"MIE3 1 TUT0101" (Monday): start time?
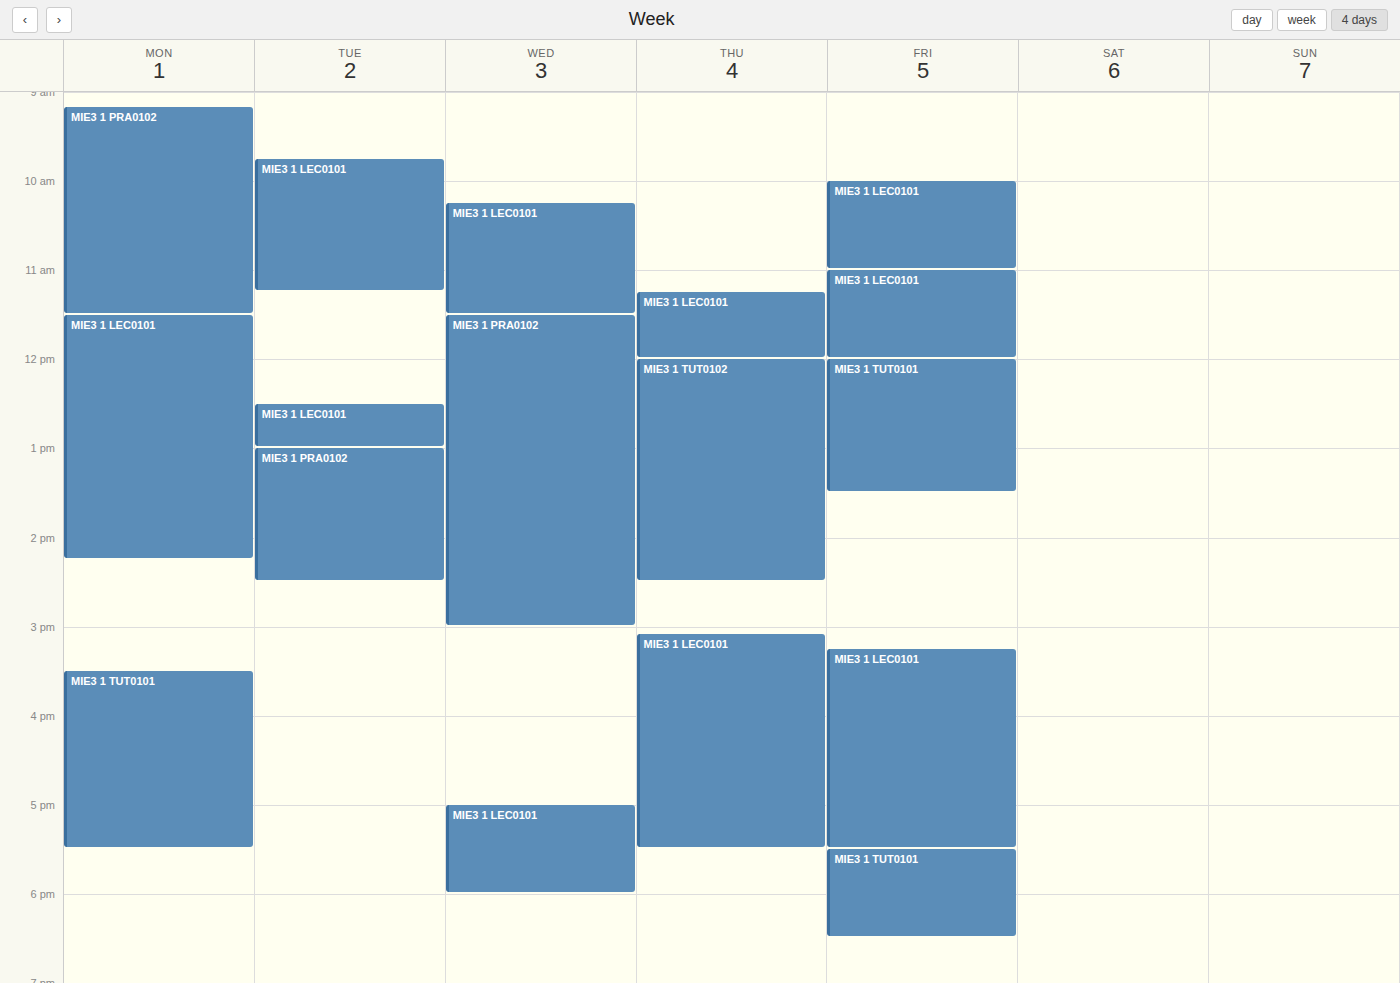
15:30